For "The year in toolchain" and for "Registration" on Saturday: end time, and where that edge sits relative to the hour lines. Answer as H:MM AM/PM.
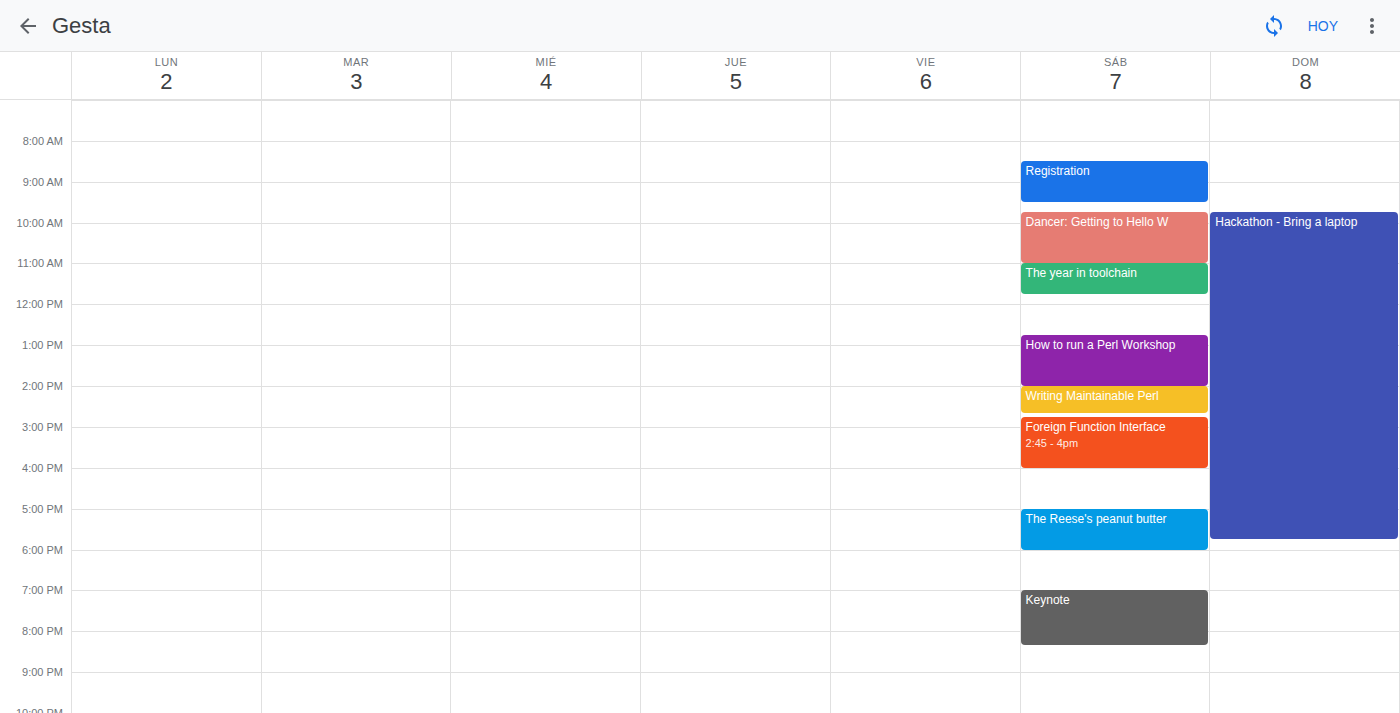
"The year in toolchain": 11:45 AM, neither: three quarters of the way from the 11 AM line to the 12 PM line. "Registration": 9:30 AM, halfway between the 9 AM and 10 AM lines.